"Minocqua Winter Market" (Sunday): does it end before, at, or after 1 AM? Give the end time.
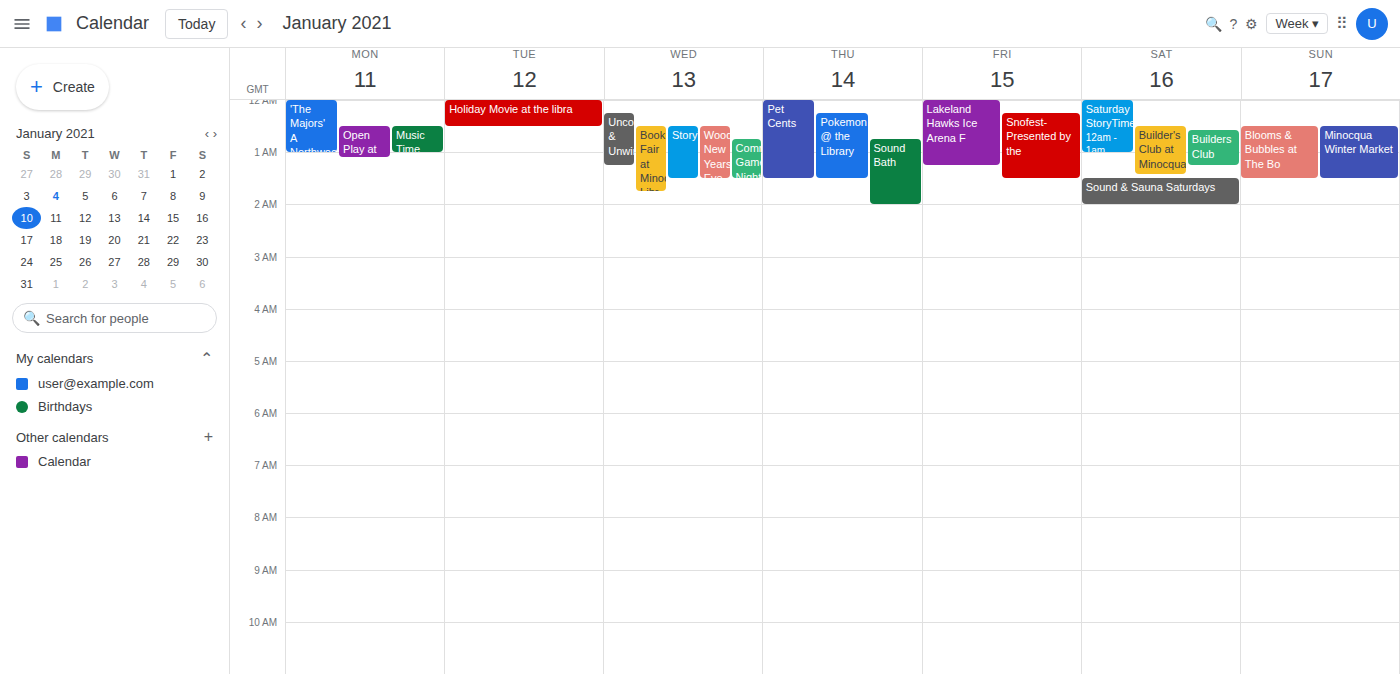
1:30 AM -- after 1 AM, 30 minutes below the 1 AM line.